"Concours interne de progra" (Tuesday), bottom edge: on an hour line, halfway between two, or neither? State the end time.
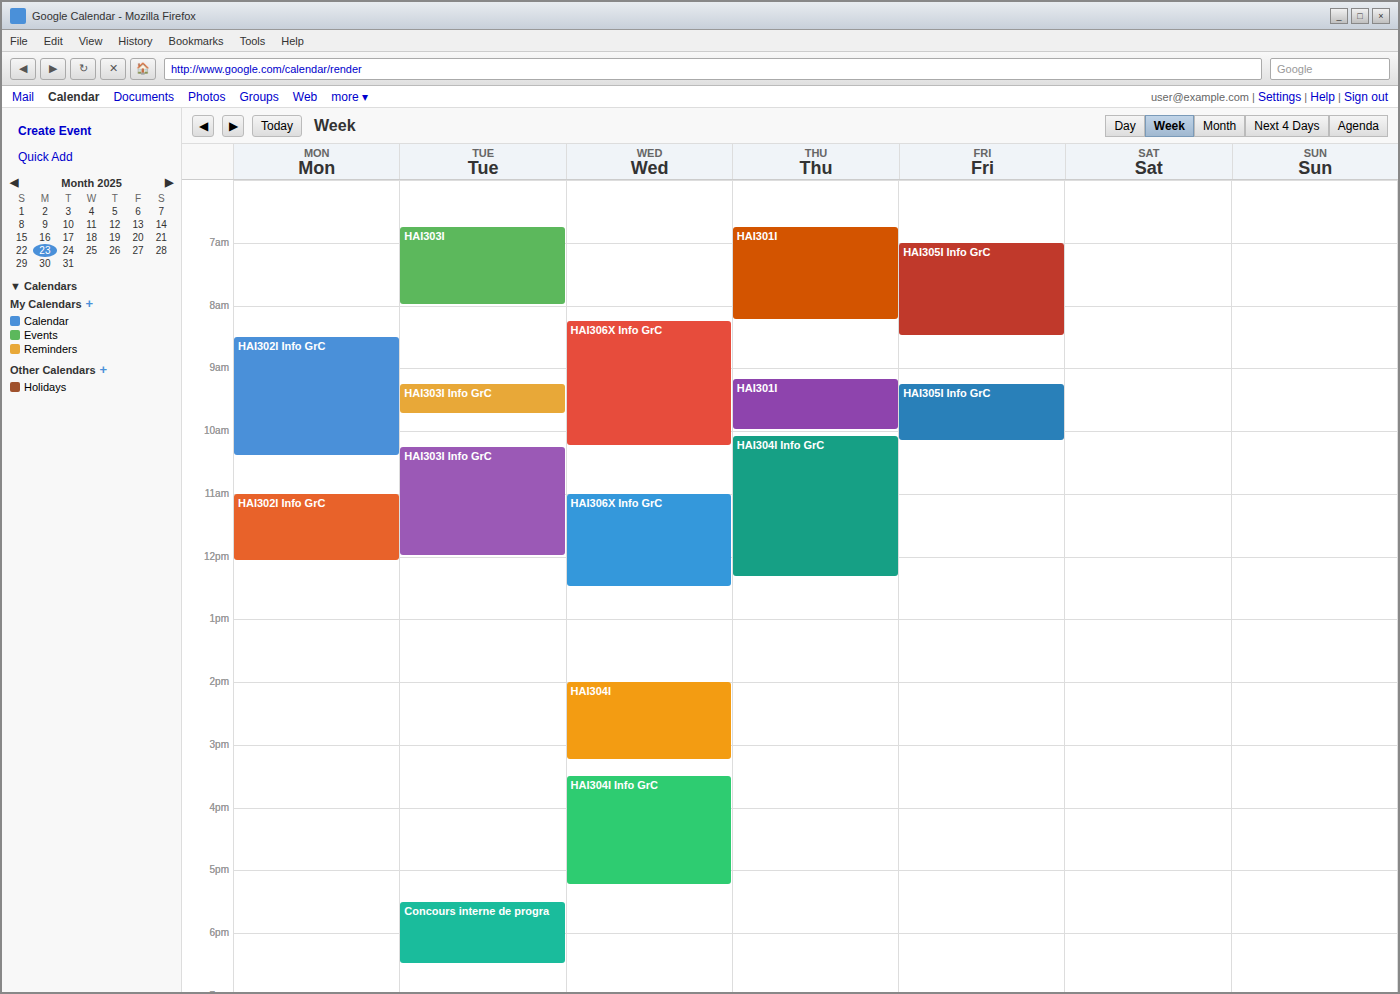
18:30 -- halfway between the 18:00 and 19:00 lines.